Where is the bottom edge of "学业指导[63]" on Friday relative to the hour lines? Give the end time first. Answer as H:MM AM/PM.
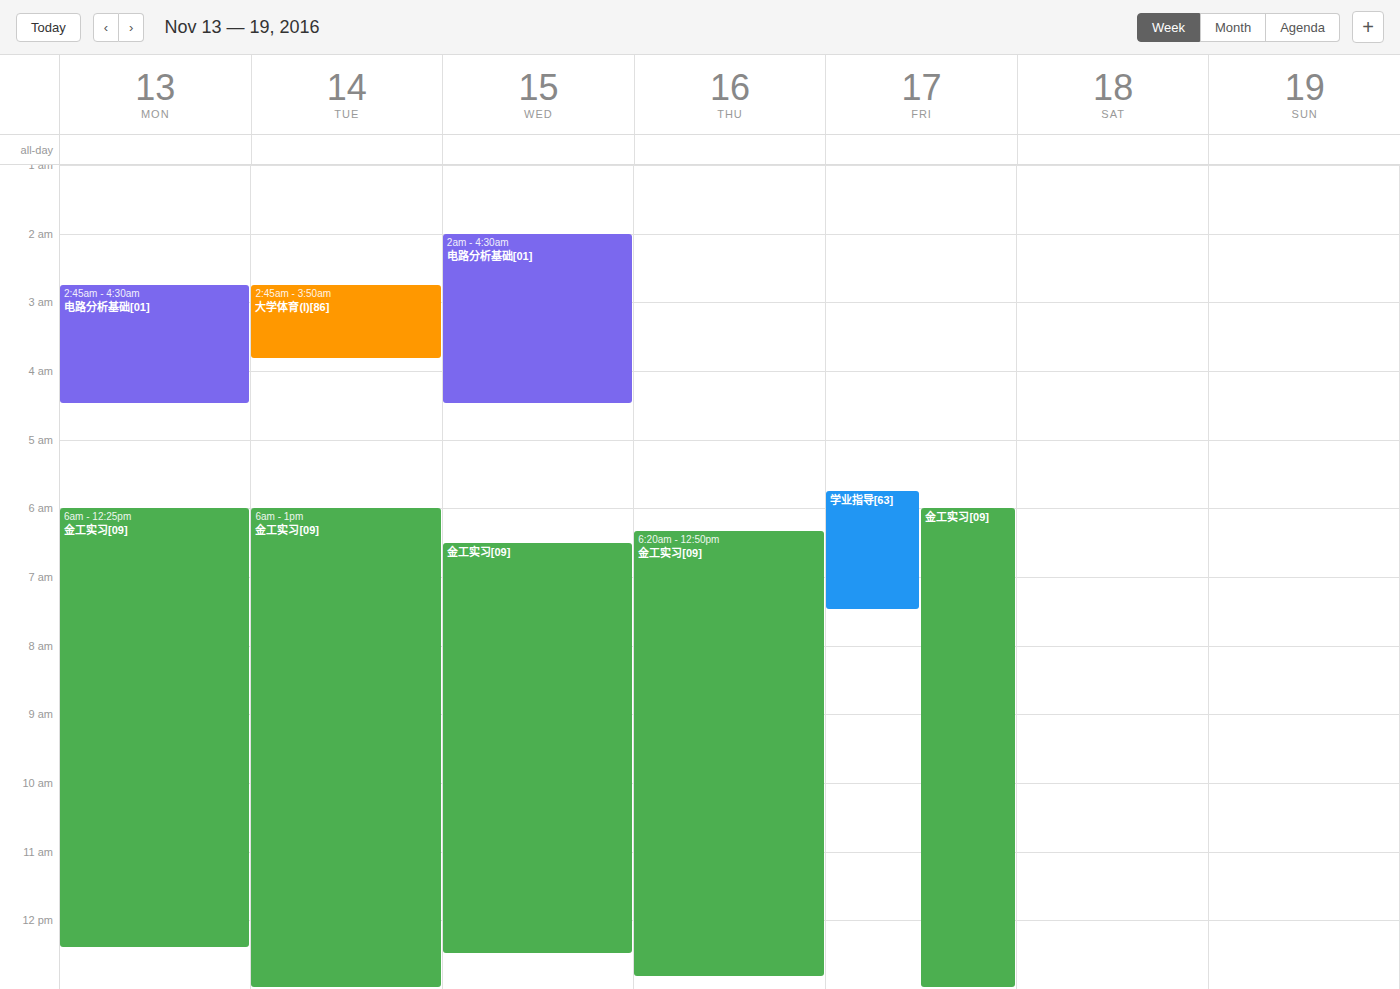
7:30 AM -- halfway between the 7 AM and 8 AM lines.